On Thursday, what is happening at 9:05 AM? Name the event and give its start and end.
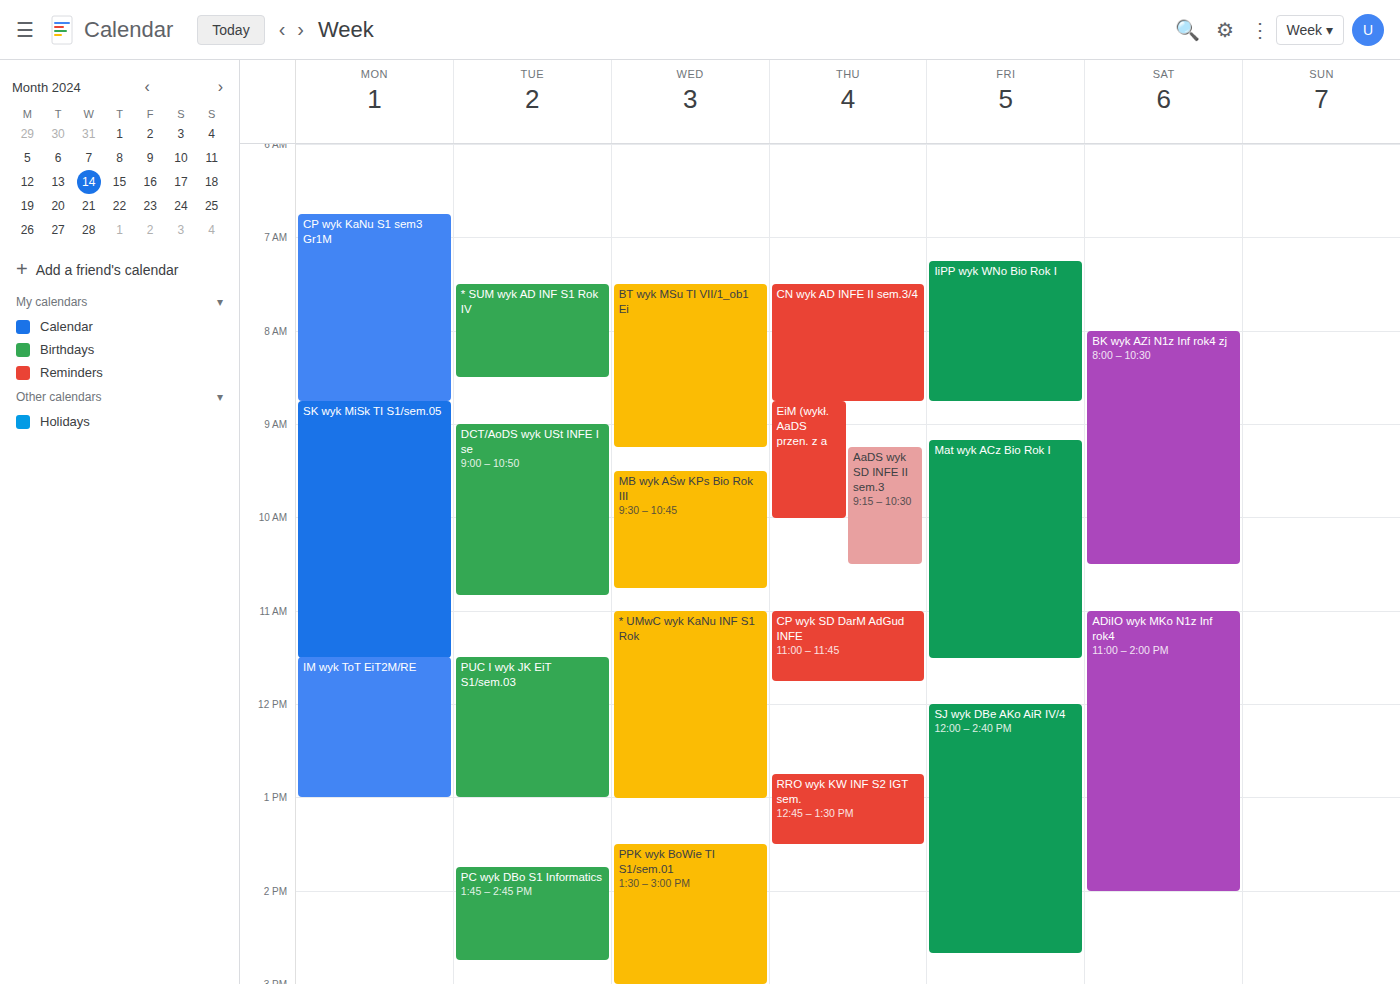
"EiM (wykł. AaDS przen. z a", 8:45 AM to 10:00 AM